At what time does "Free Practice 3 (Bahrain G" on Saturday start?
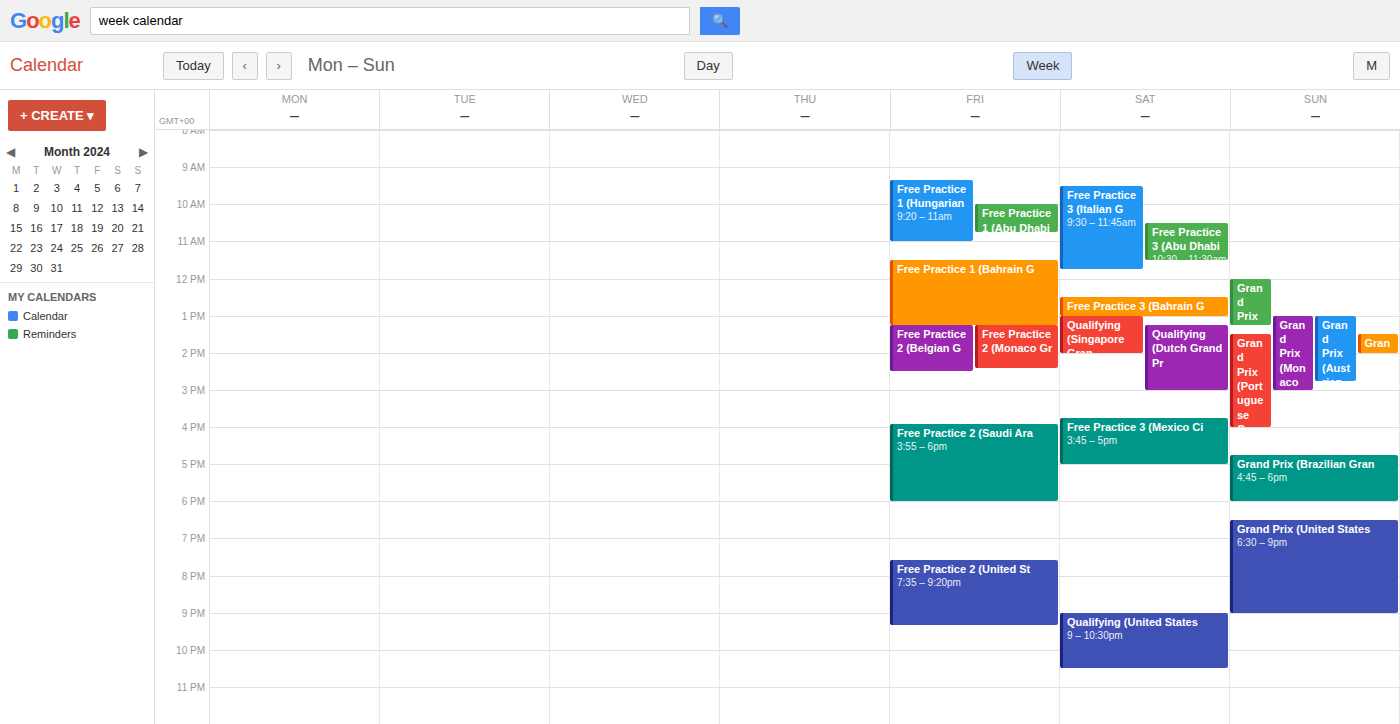
12:30 PM